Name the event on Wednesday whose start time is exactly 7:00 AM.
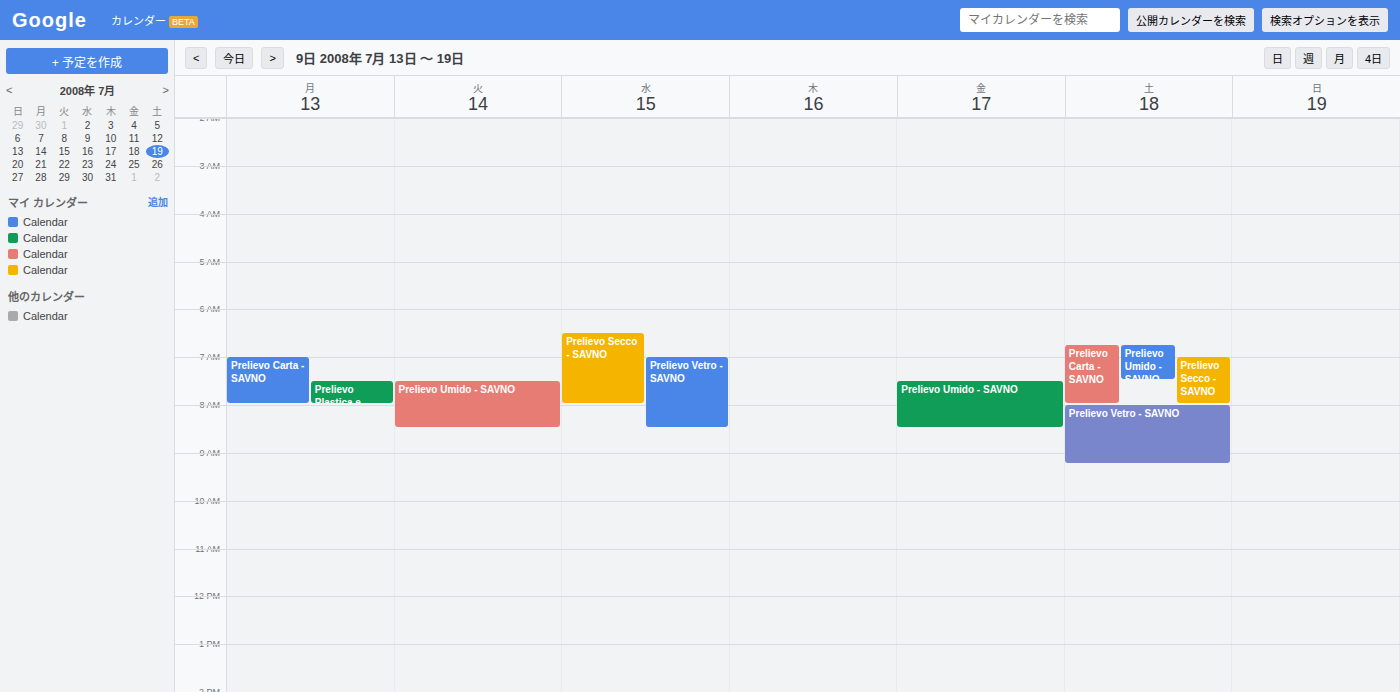
"Prelievo Vetro - SAVNO"